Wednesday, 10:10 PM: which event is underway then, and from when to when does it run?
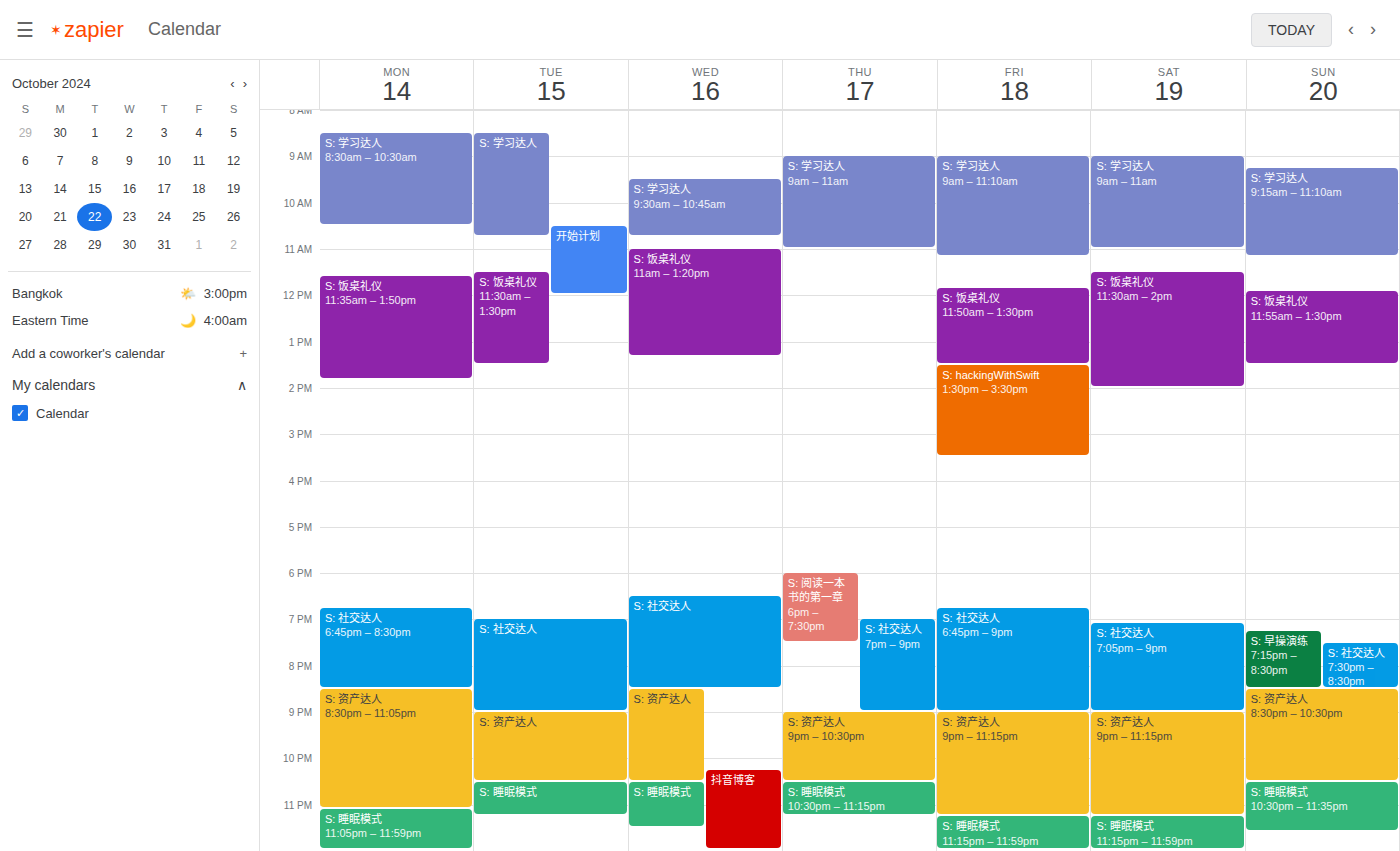
"S: 资产达人", 8:30 PM to 10:30 PM